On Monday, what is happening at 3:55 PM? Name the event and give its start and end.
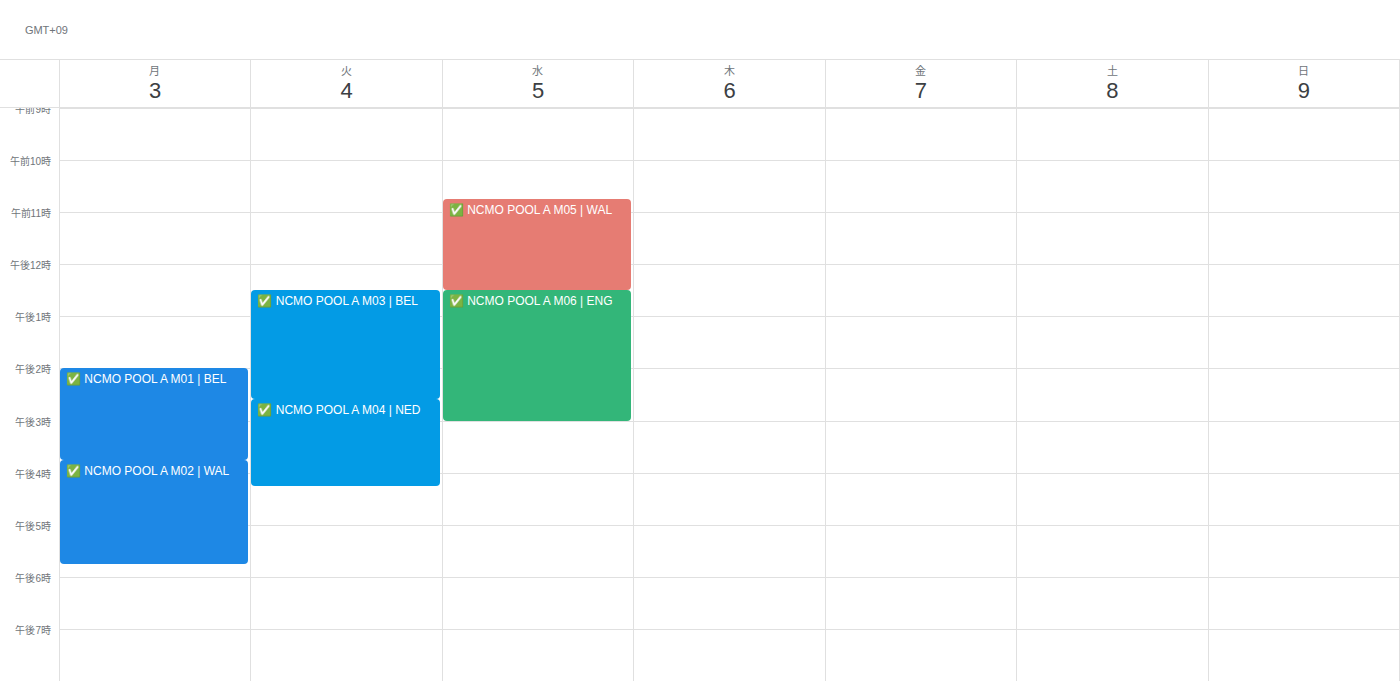
"✅ NCMO POOL A M02 | WAL", 3:45 PM to 5:45 PM